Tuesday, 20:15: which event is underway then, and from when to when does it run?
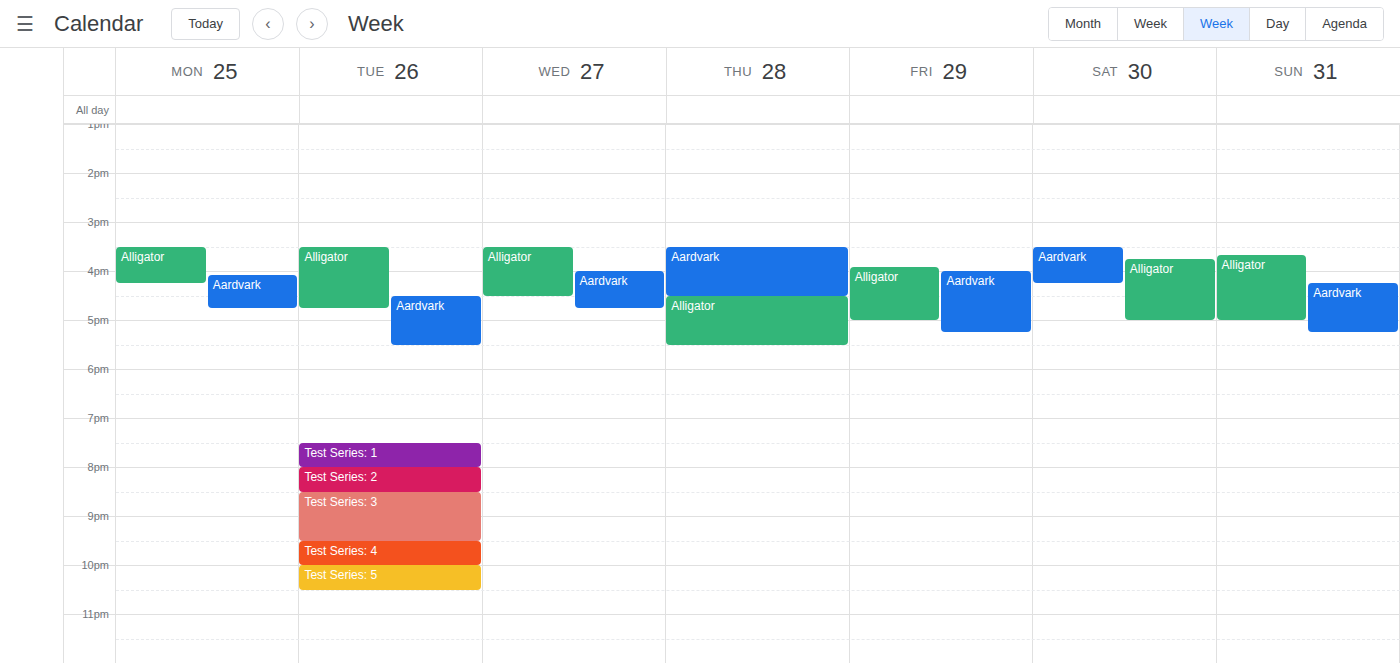
"Test Series: 2", 20:00 to 20:30